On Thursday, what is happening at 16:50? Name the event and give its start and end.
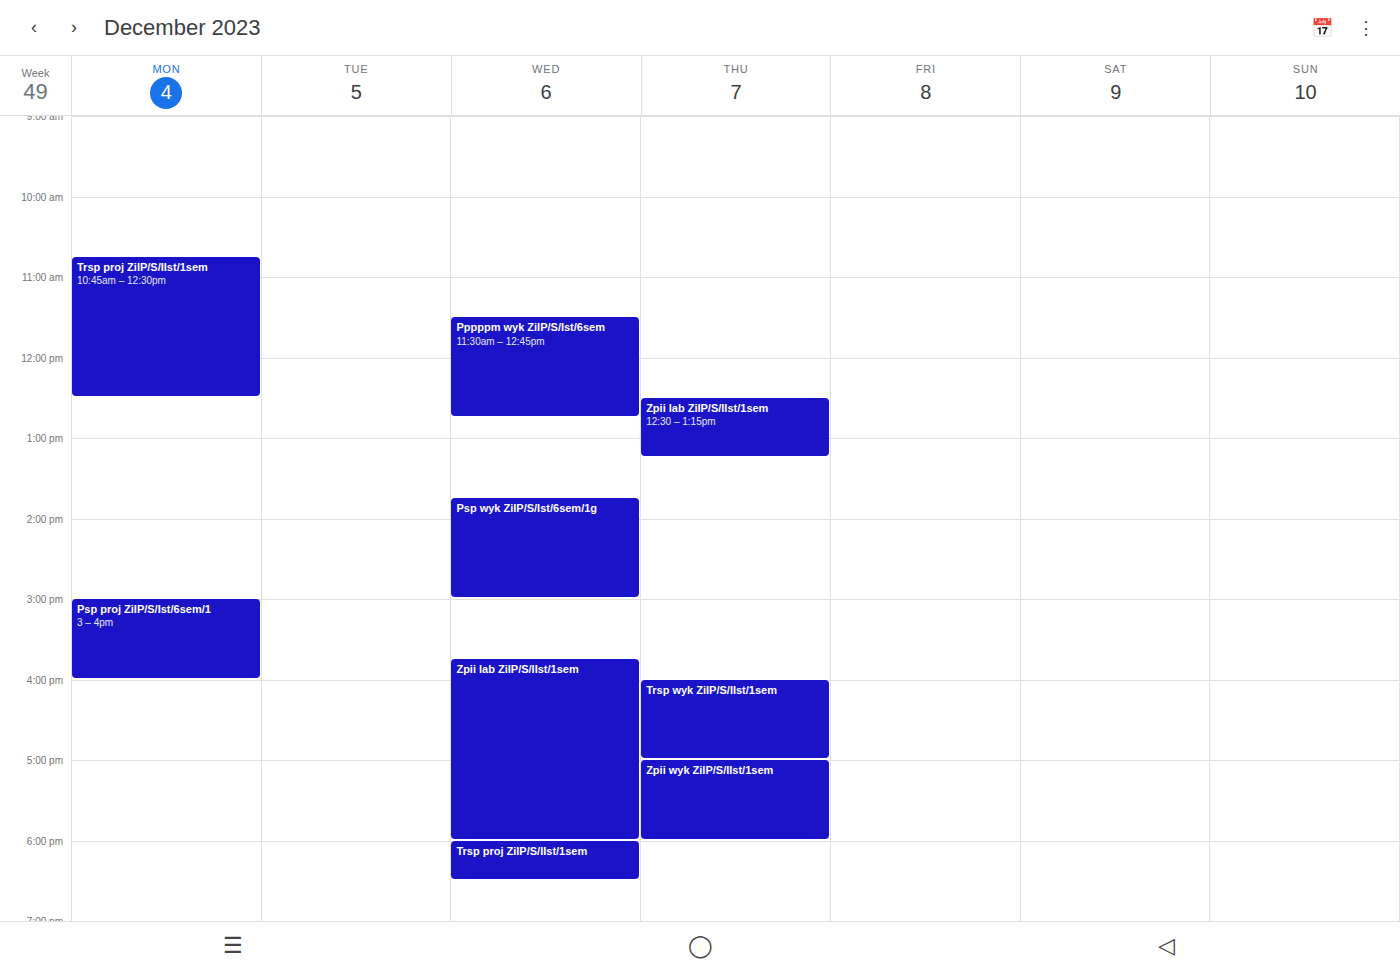
"Trsp wyk ZiIP/S/IIst/1sem", 16:00 to 17:00